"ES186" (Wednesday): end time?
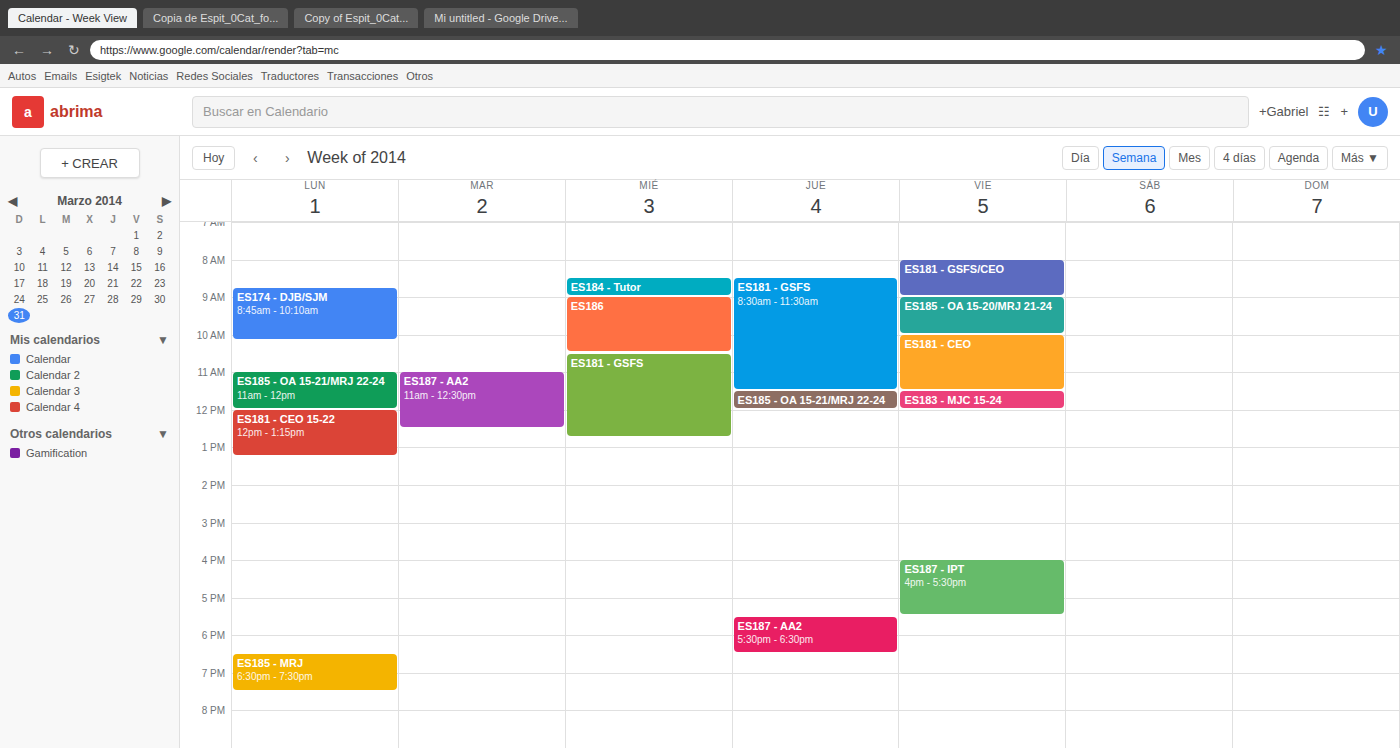
10:30 AM